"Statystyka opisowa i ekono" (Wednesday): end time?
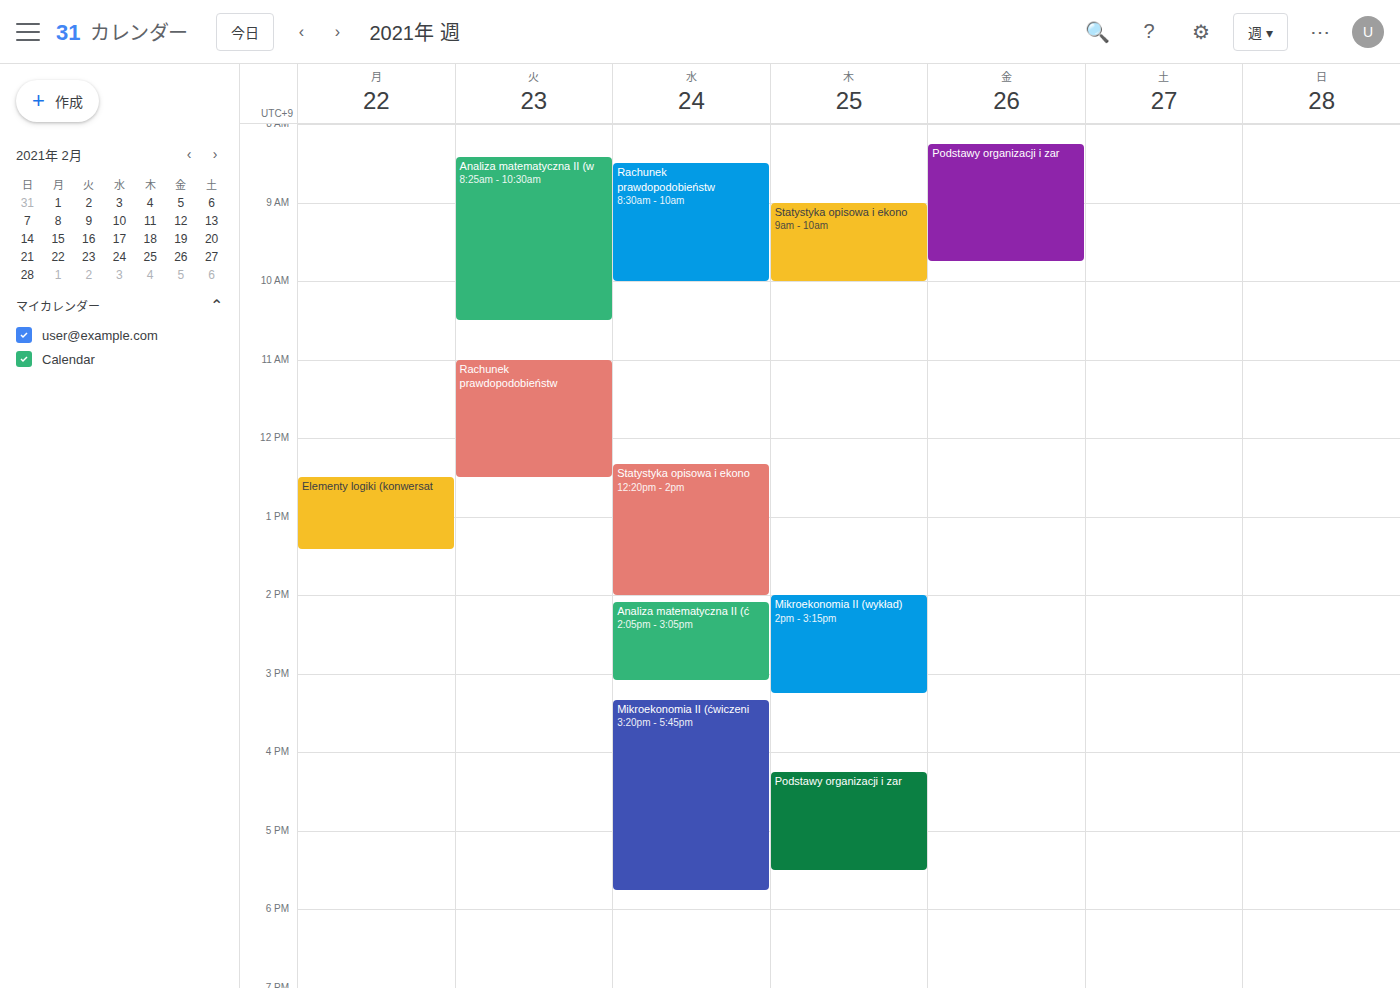
2:00 PM